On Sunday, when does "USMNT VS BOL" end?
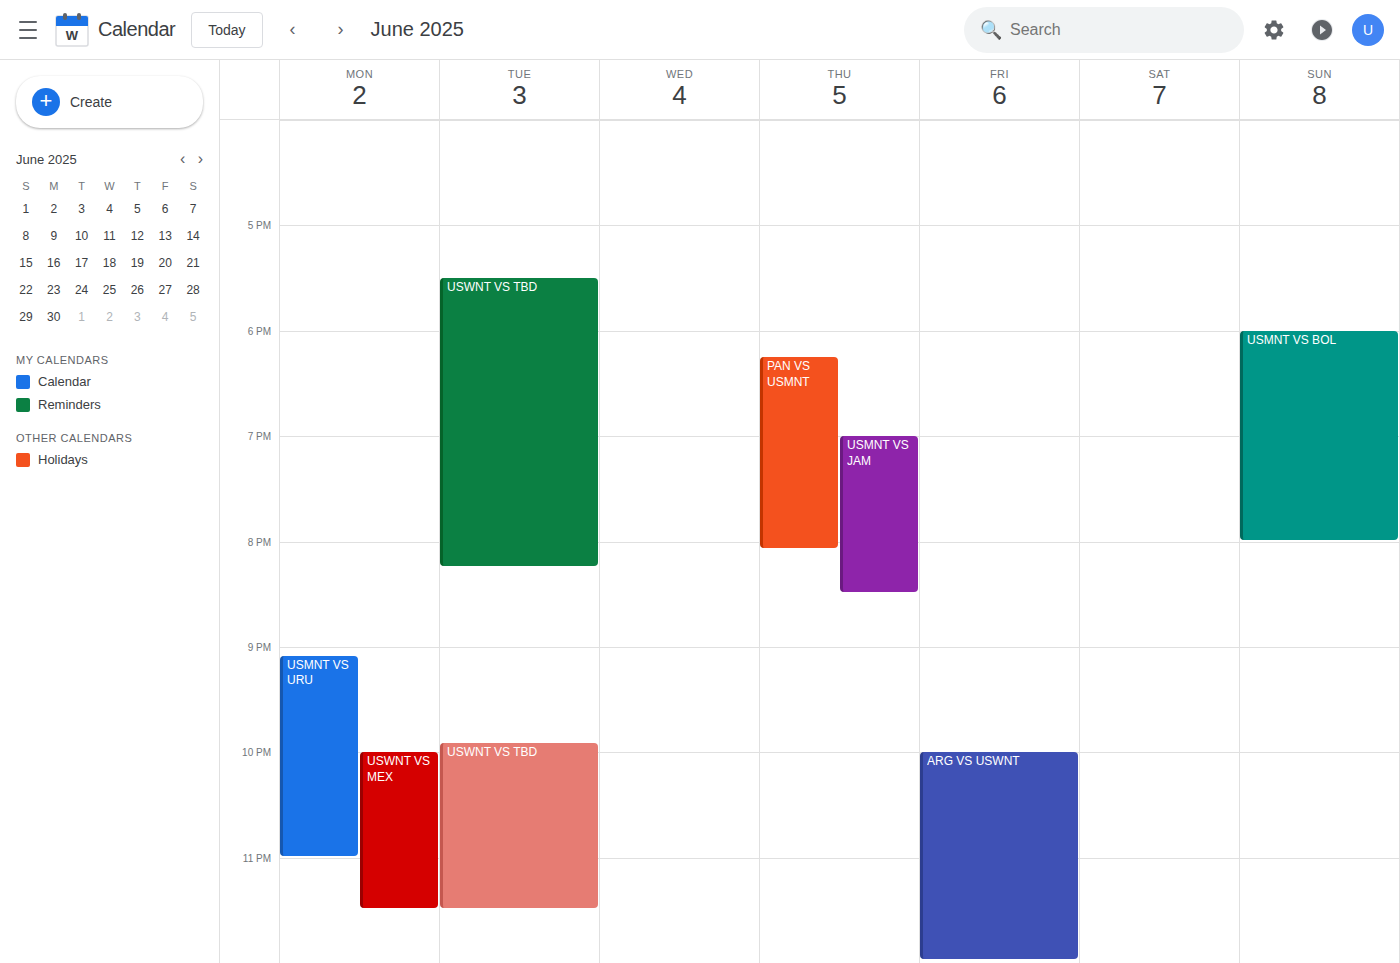
8:00 PM